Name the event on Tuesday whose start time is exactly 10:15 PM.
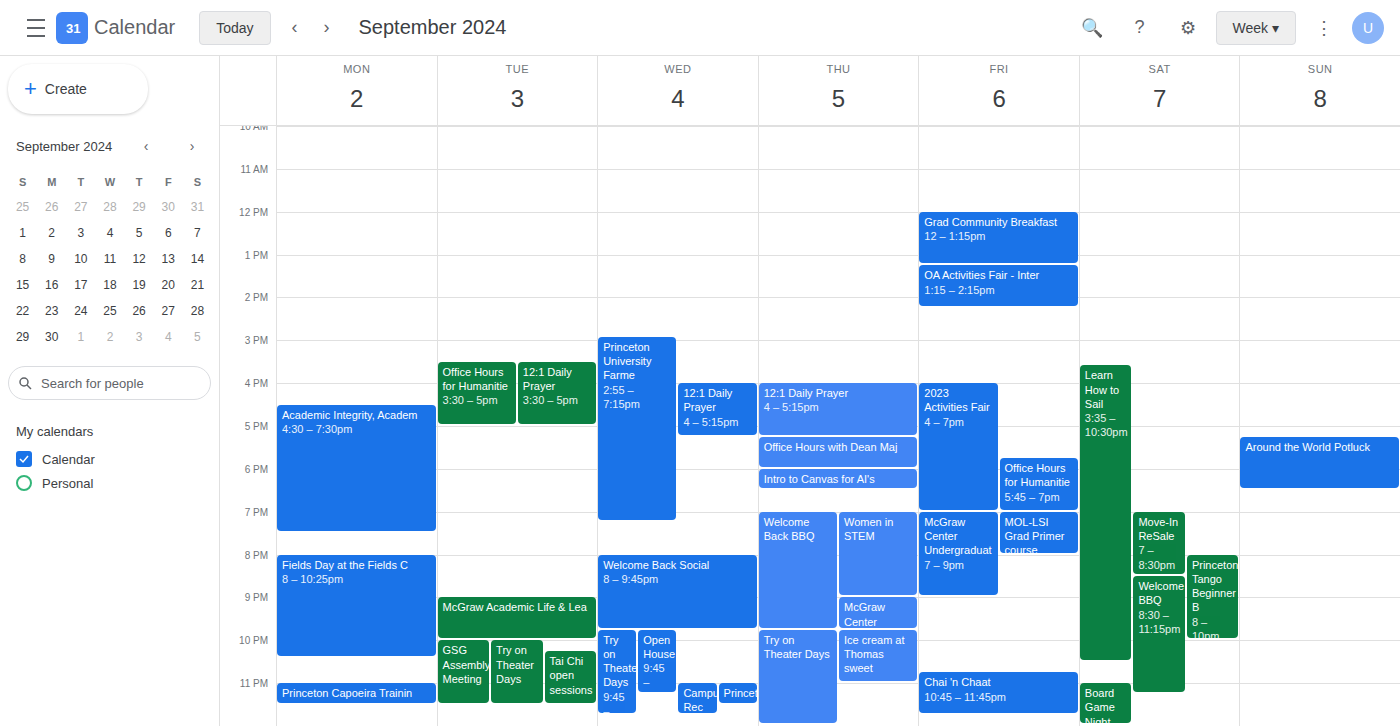
"Tai Chi open sessions"